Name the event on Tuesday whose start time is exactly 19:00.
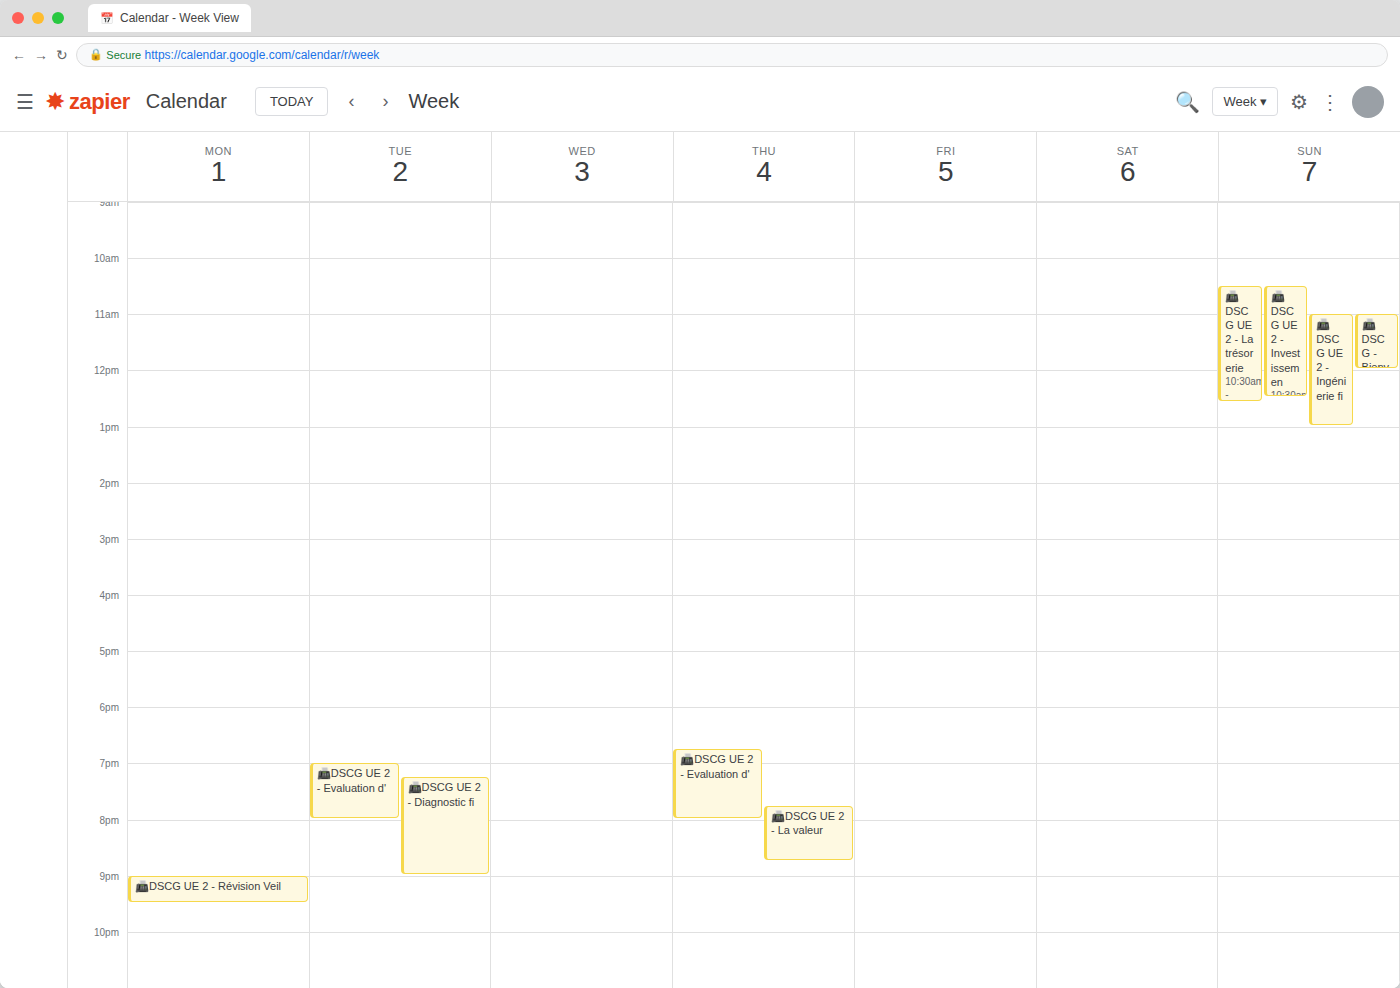
"📠DSCG UE 2 - Evaluation d'"